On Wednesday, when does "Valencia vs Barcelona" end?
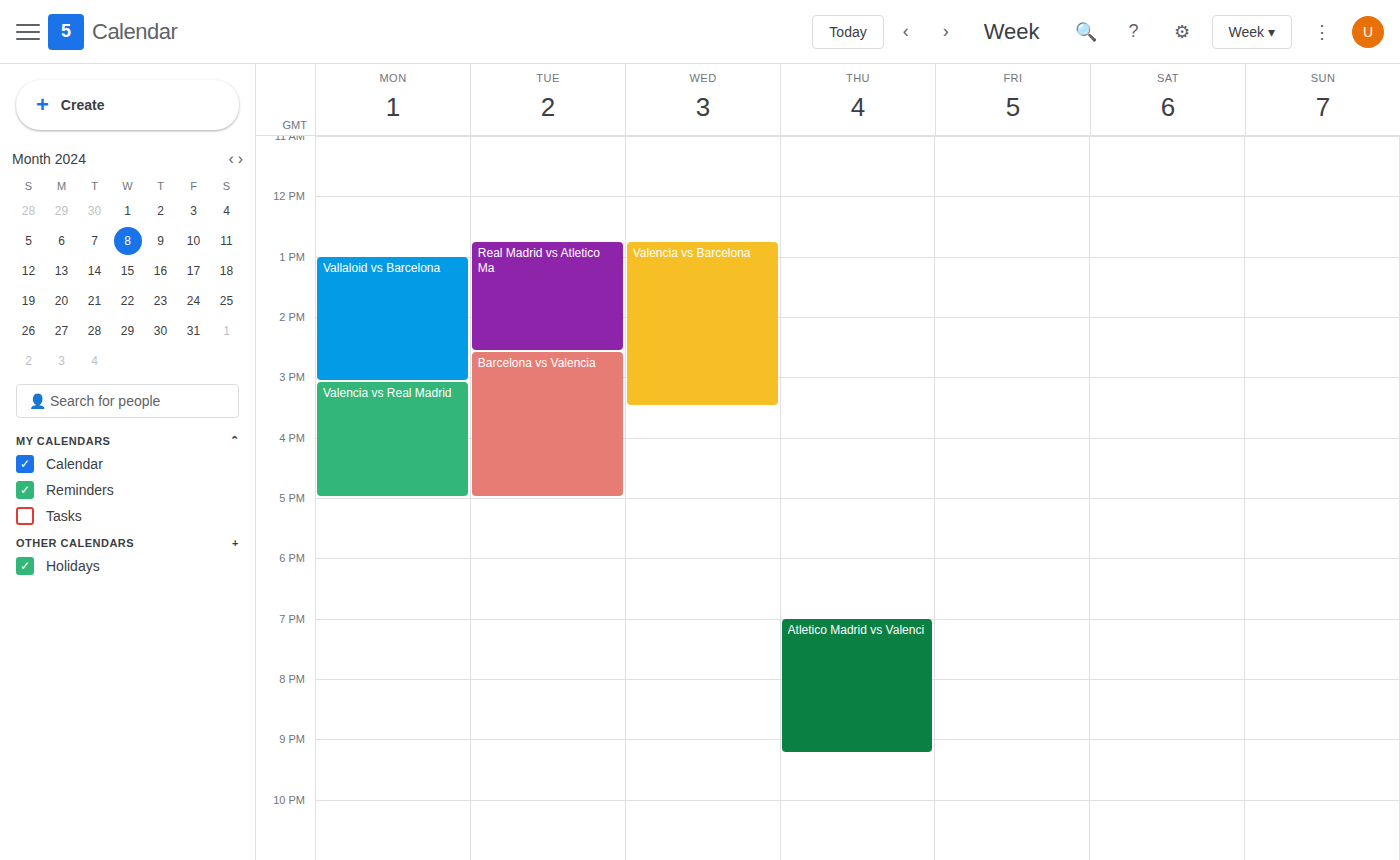
3:30 PM